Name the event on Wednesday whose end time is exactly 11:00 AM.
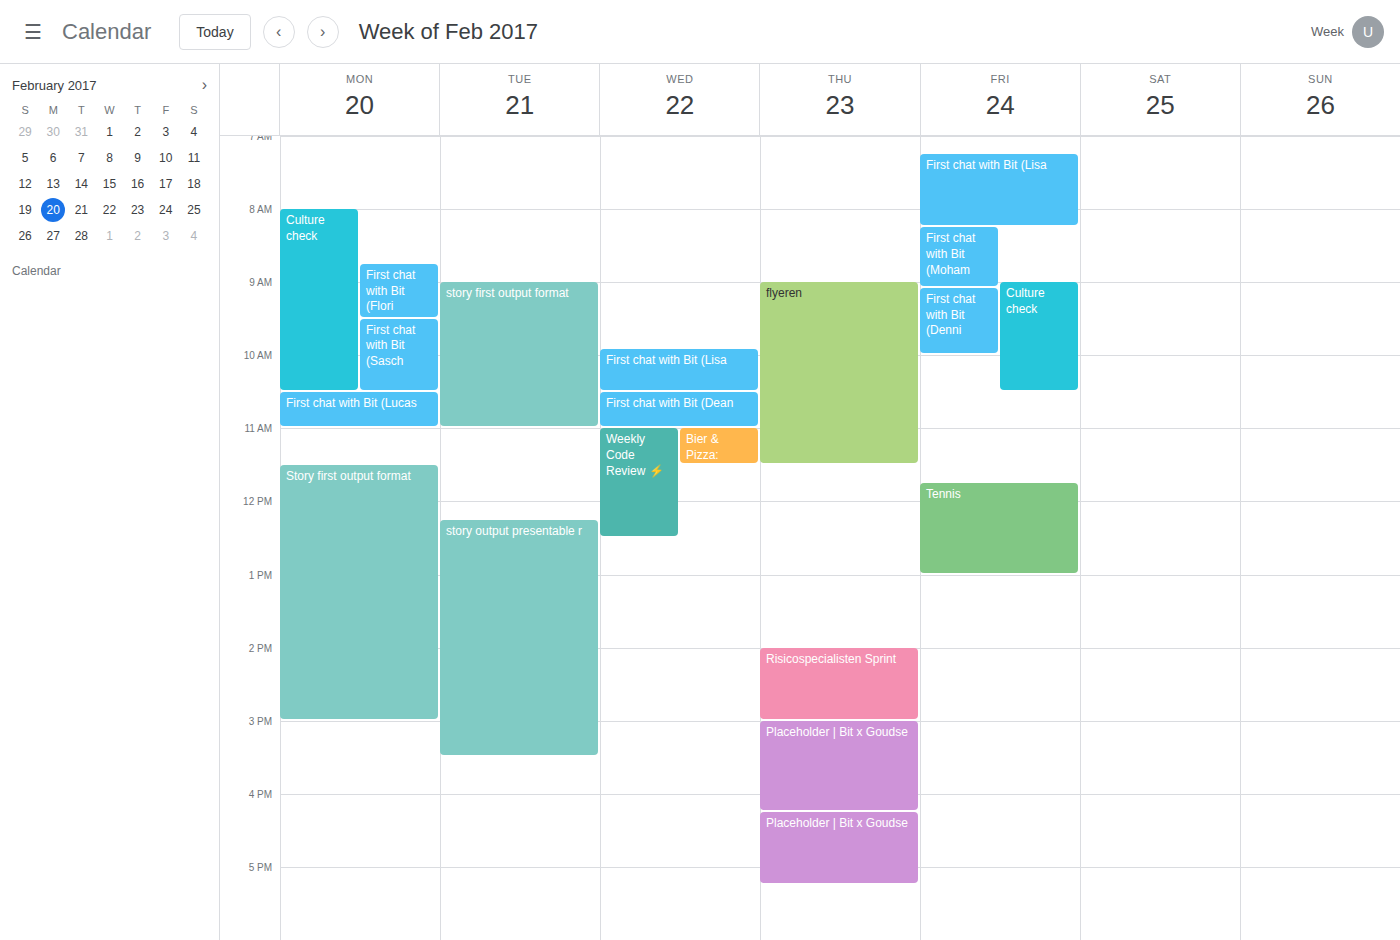
"First chat with Bit (Dean"